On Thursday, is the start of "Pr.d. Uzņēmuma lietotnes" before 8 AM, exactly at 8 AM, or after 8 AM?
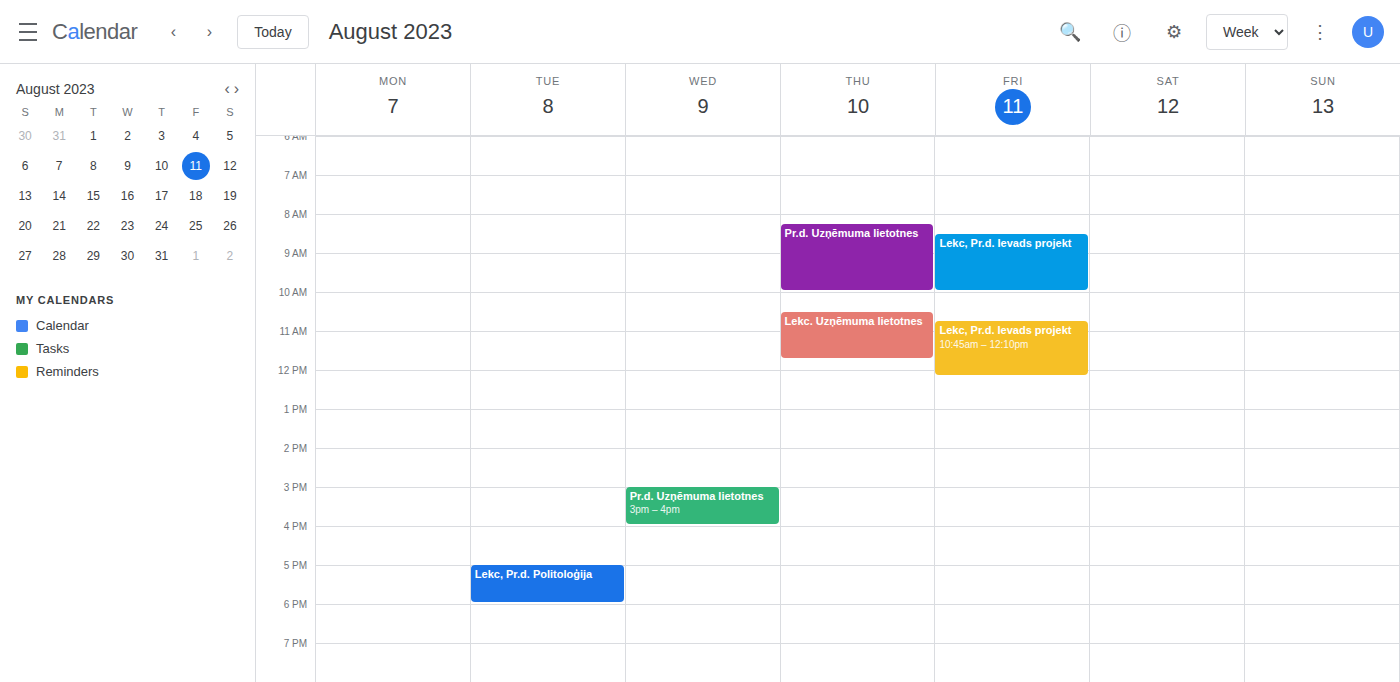
8:15 AM -- after 8 AM, 15 minutes below the 8 AM line.